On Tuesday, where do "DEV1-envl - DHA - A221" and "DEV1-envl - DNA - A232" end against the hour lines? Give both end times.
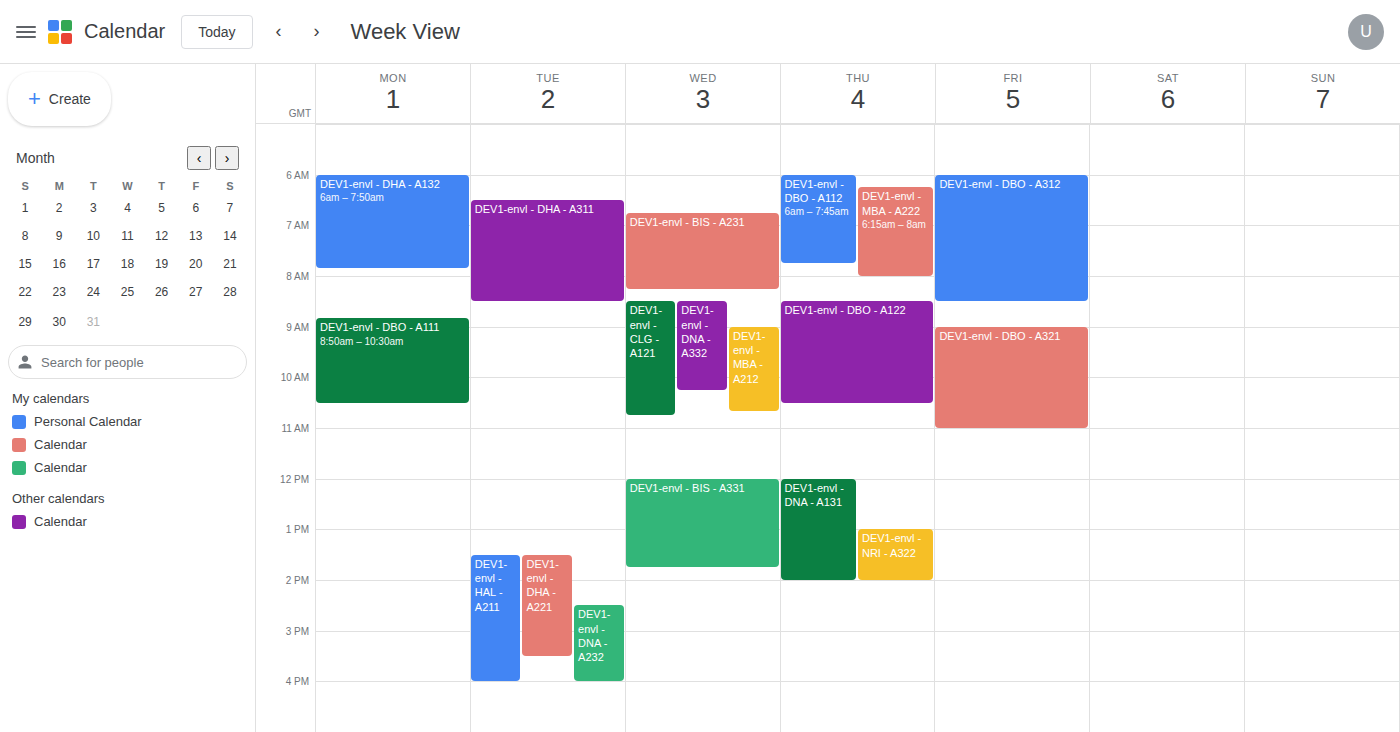
"DEV1-envl - DHA - A221": 15:30, halfway between the 15:00 and 16:00 lines. "DEV1-envl - DNA - A232": 16:00, exactly on the 16:00 line.